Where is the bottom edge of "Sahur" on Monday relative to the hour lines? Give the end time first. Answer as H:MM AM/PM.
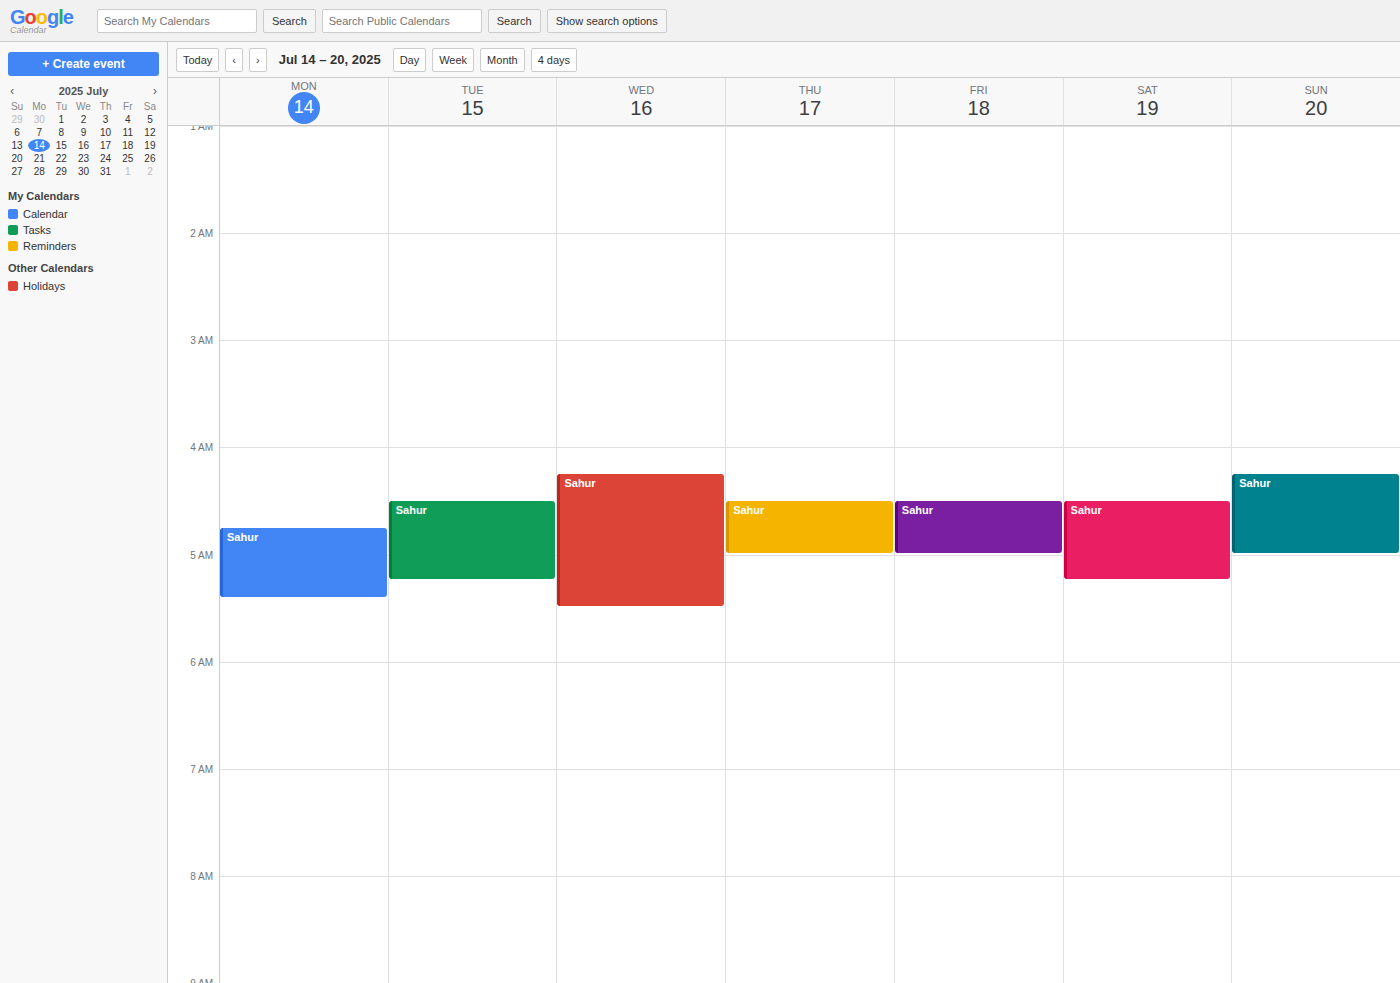
5:25 AM -- neither: 25 minutes below the 5 AM line and 35 minutes above the 6 AM line.